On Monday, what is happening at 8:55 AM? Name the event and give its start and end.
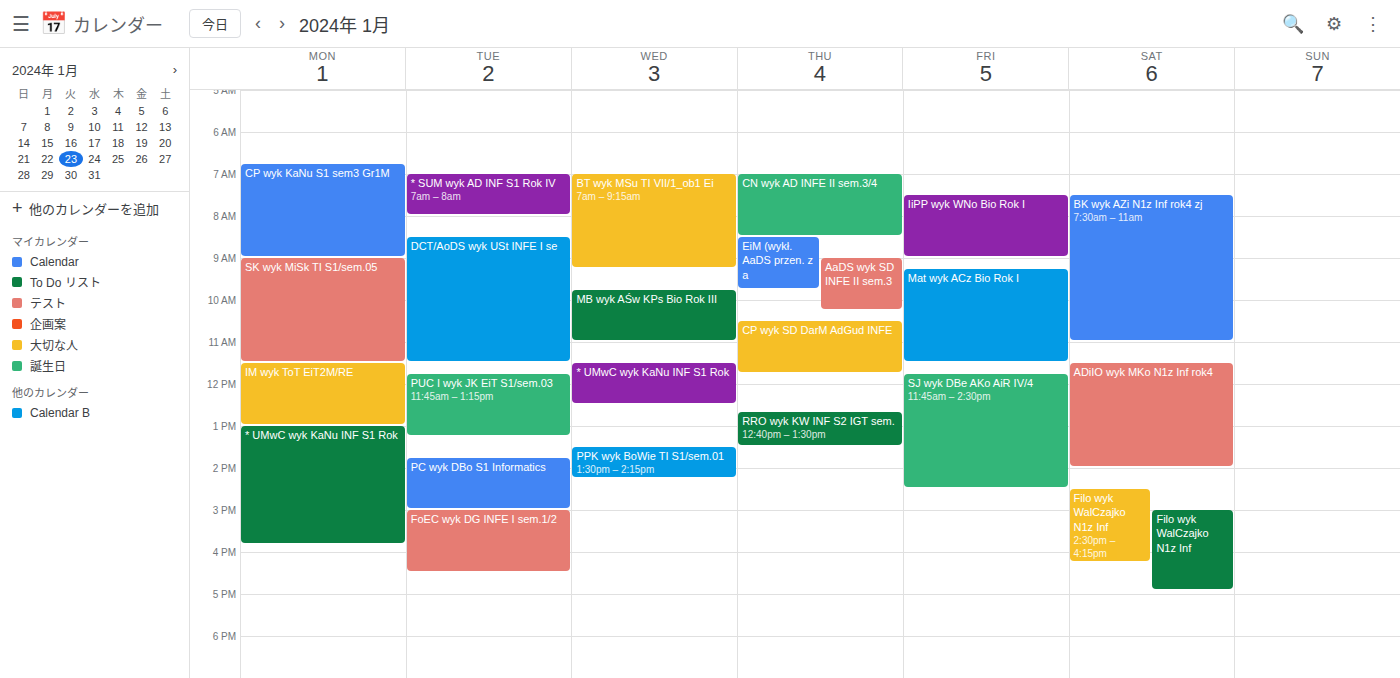
"CP wyk KaNu S1 sem3 Gr1M", 6:45 AM to 9:00 AM